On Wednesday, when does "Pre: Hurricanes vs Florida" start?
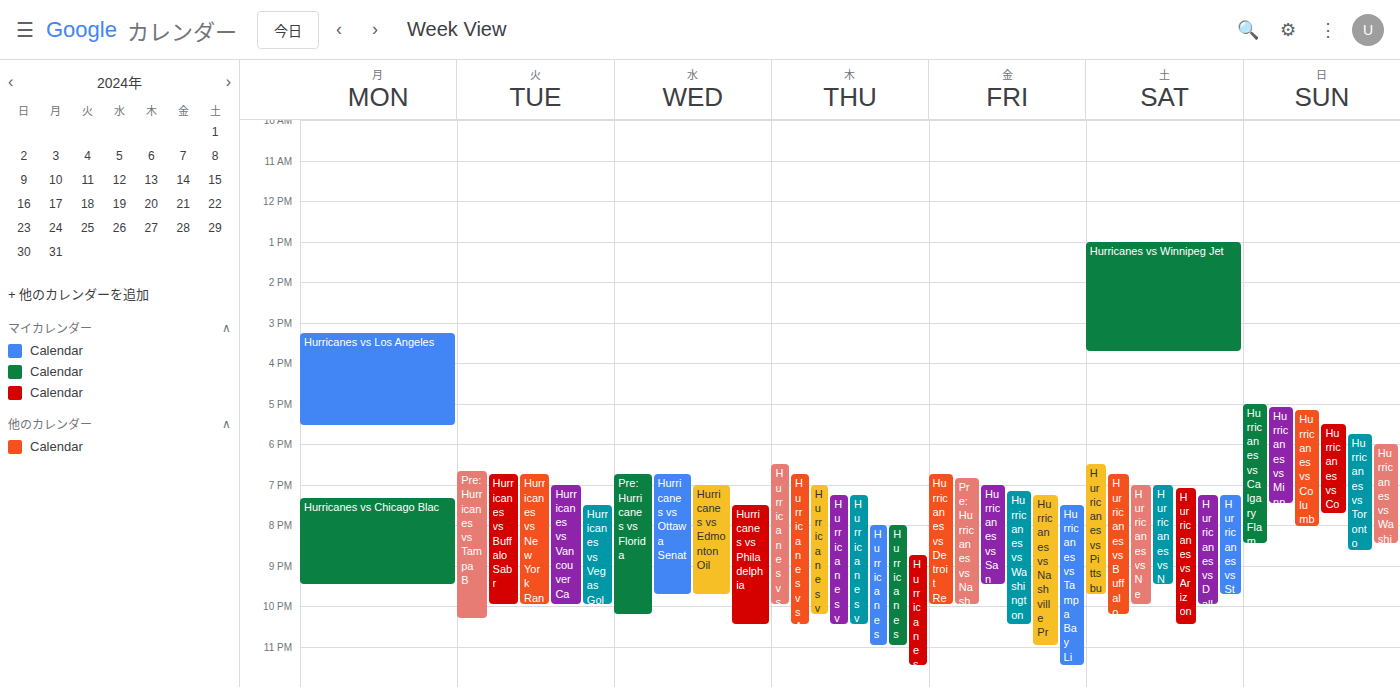
6:45 PM